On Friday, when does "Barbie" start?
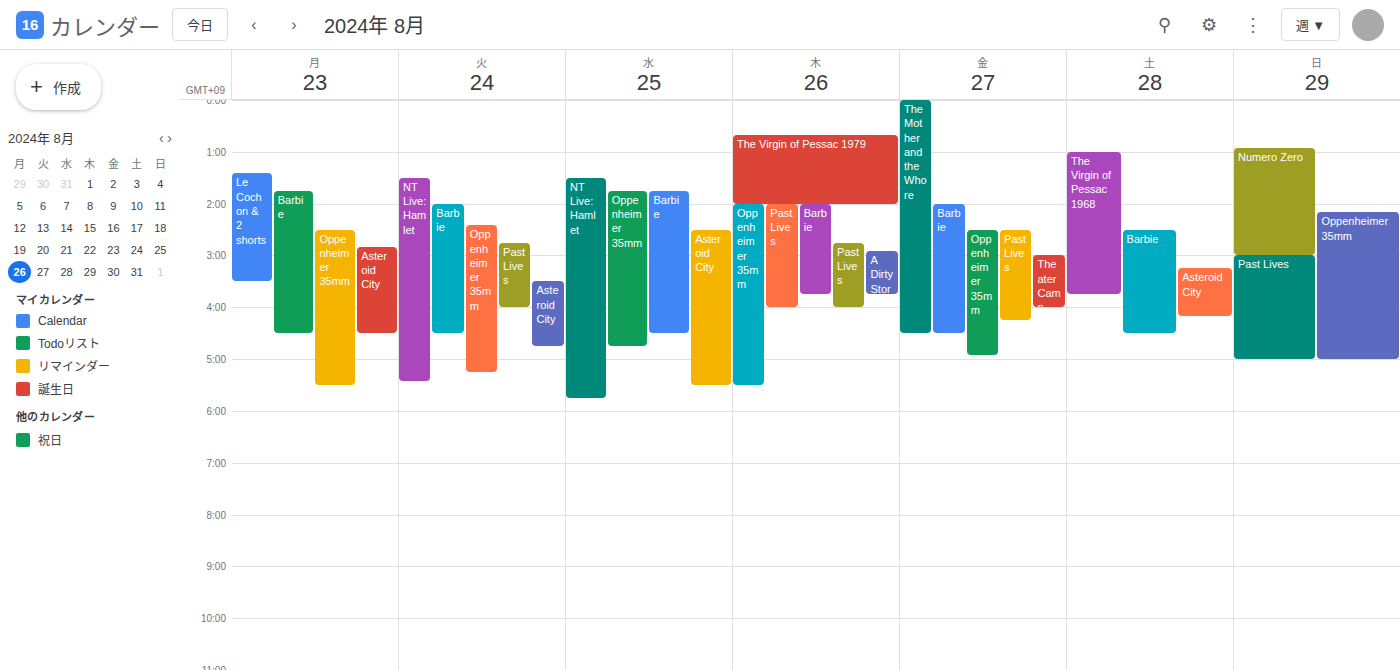
02:00